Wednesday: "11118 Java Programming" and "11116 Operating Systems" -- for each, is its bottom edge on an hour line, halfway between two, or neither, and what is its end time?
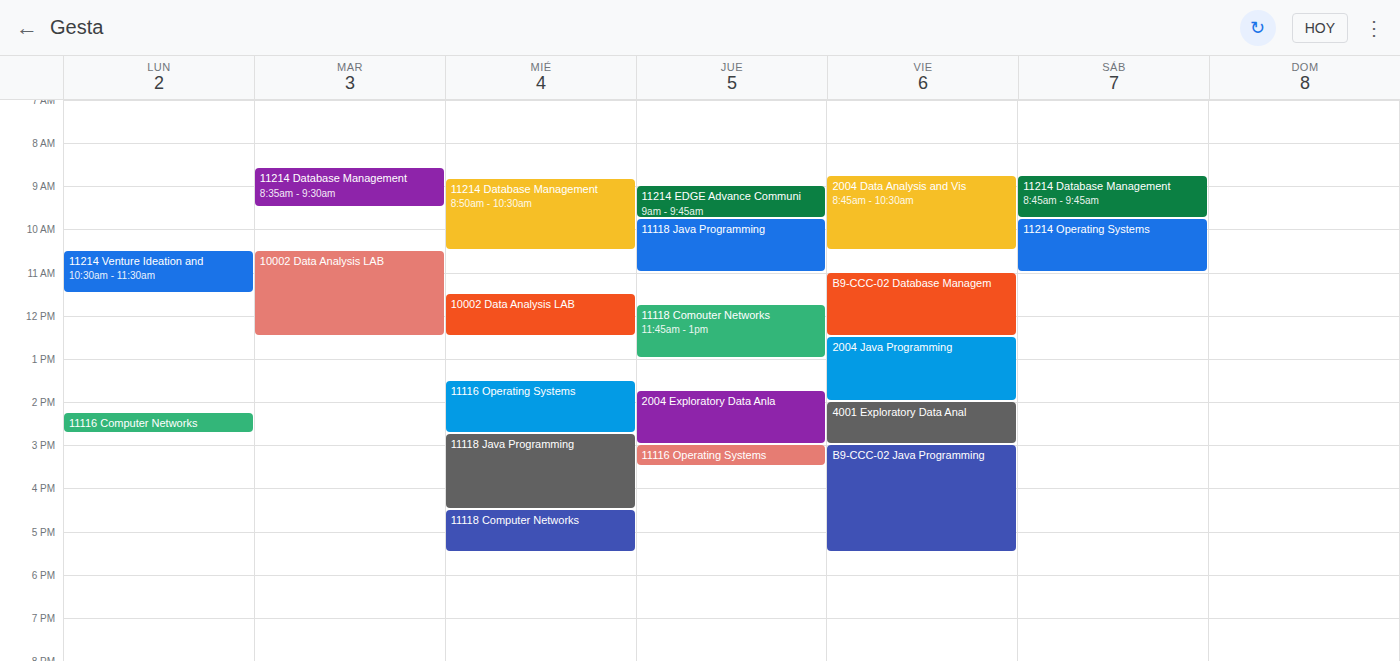
"11118 Java Programming": 16:30, halfway between the 16:00 and 17:00 lines. "11116 Operating Systems": 14:45, neither: three quarters of the way from the 14:00 line to the 15:00 line.